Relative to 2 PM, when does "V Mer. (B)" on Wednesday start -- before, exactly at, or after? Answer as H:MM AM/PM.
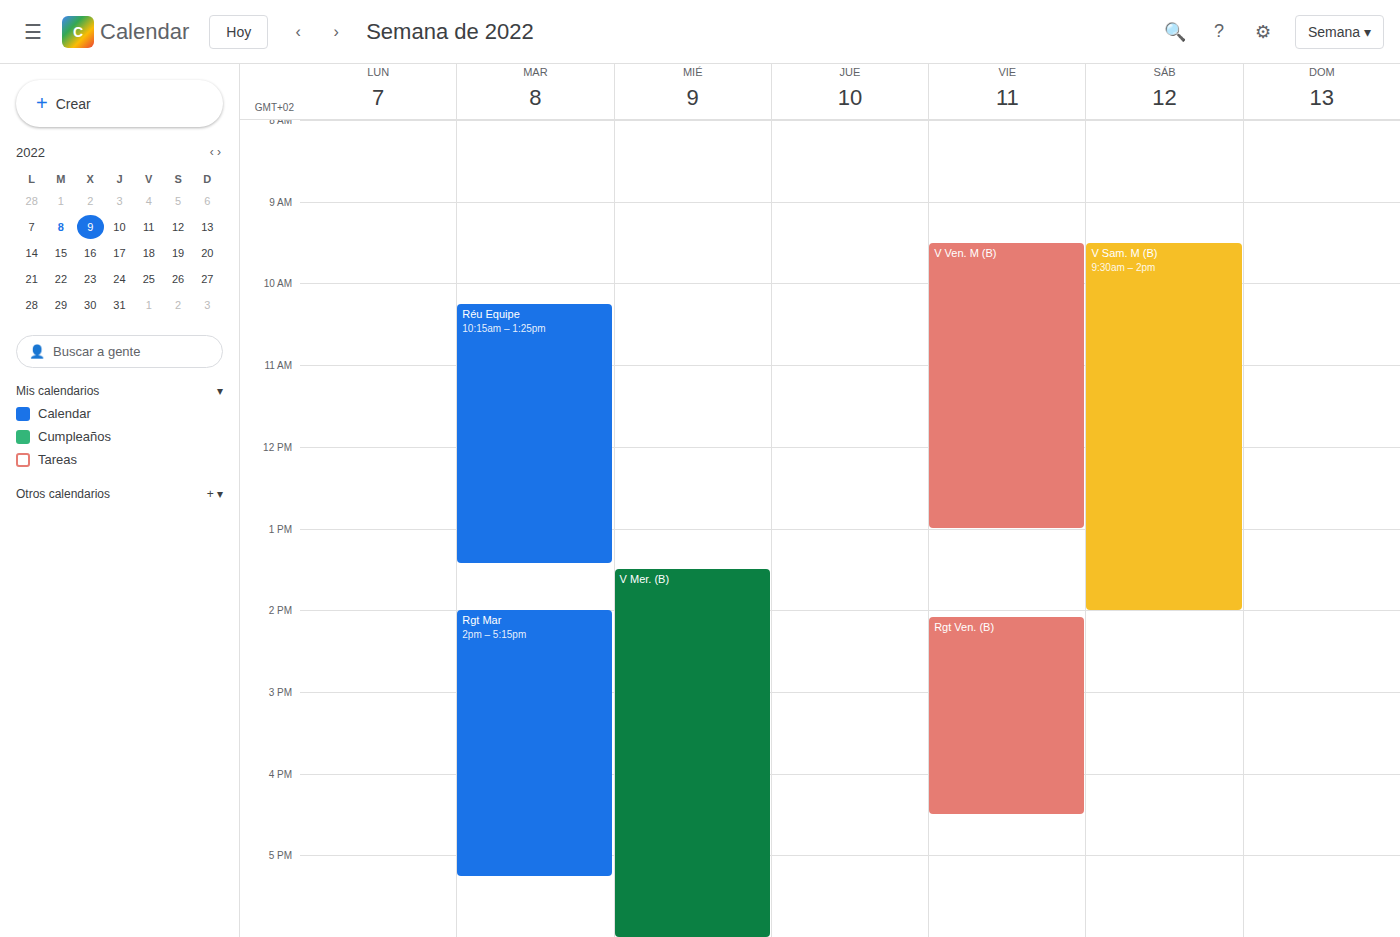
1:30 PM -- before 2 PM, 30 minutes above the 2 PM line.